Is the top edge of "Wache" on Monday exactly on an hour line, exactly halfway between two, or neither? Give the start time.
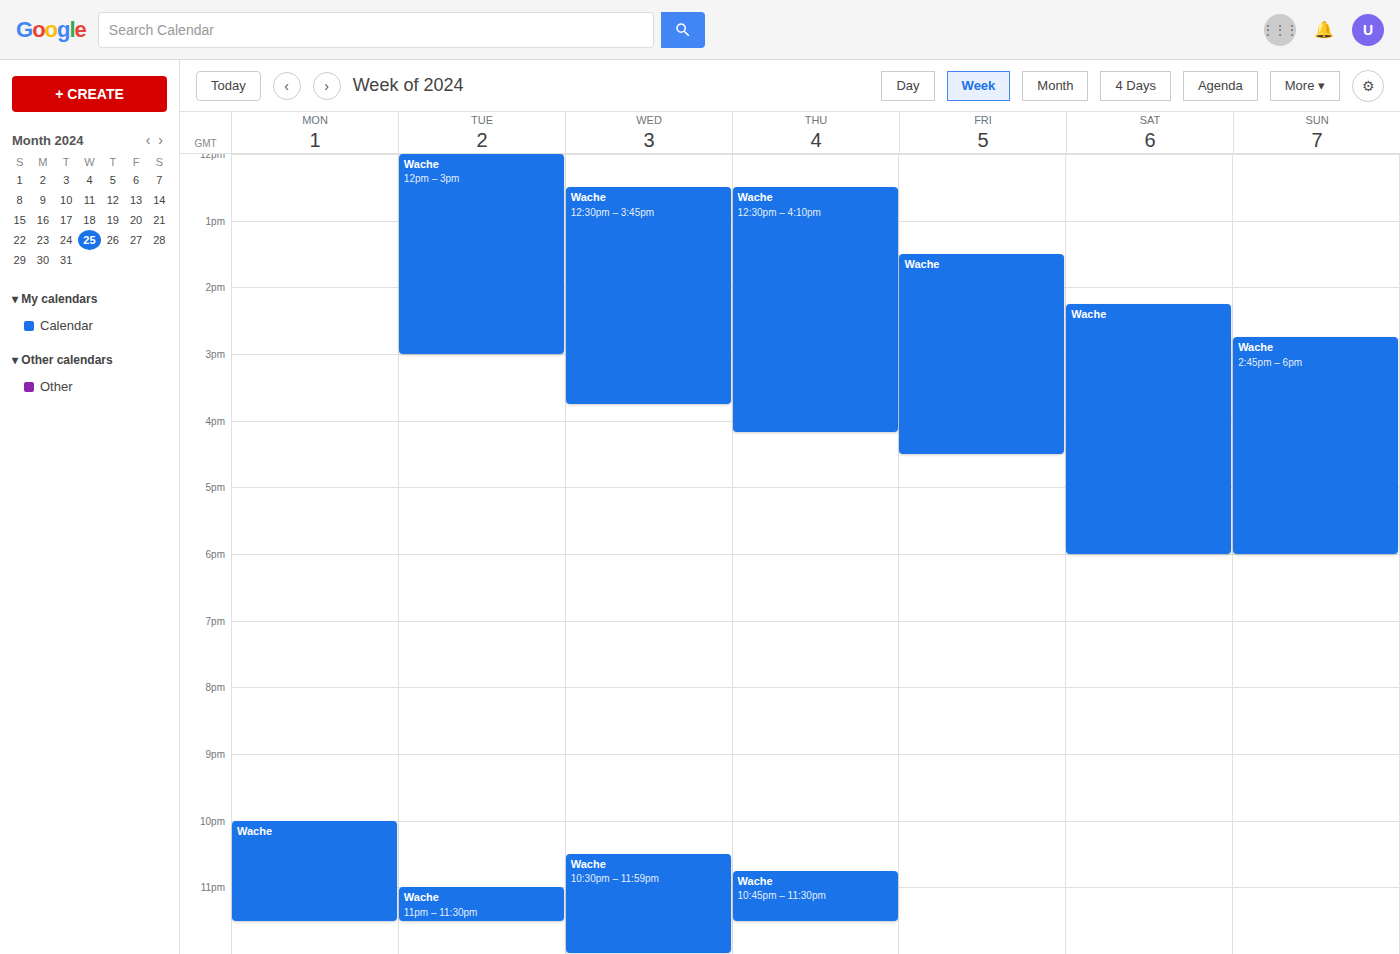
10:00 PM -- exactly on the 10 PM line.